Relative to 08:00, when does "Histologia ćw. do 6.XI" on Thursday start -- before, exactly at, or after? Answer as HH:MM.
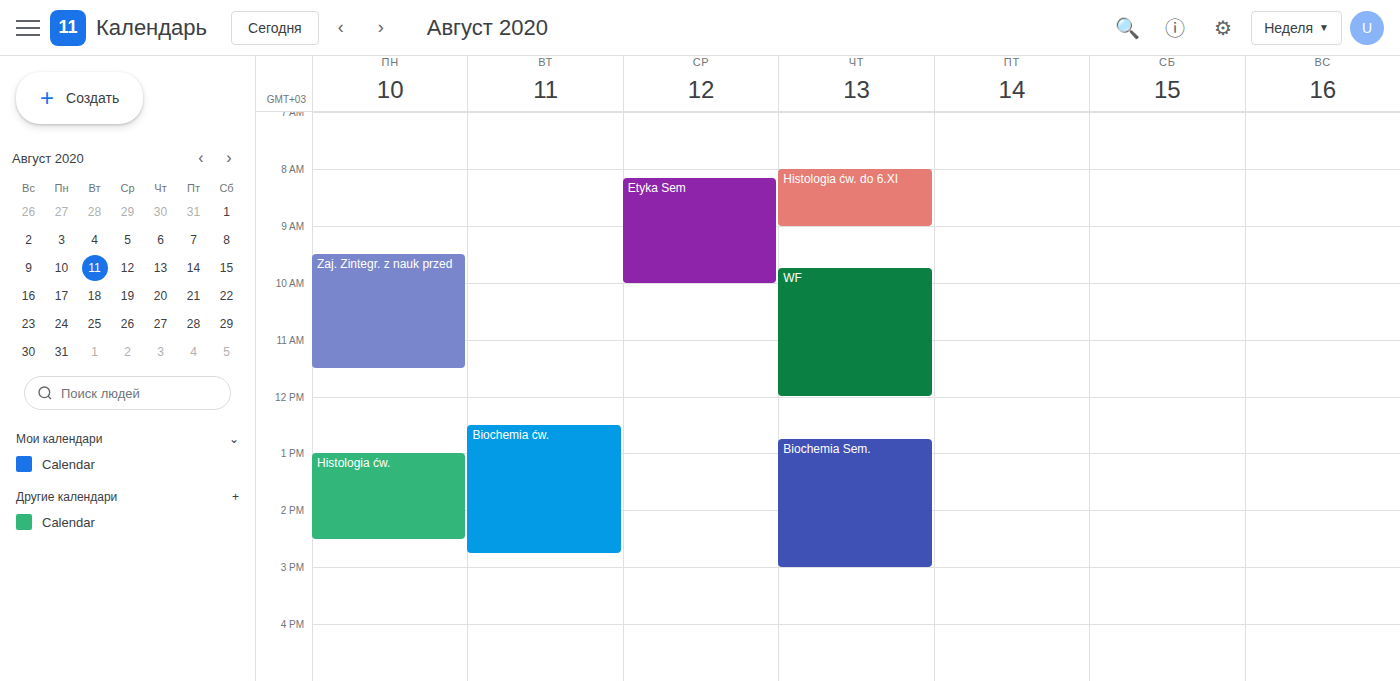
08:00 -- exactly at 08:00, on the 08:00 line.